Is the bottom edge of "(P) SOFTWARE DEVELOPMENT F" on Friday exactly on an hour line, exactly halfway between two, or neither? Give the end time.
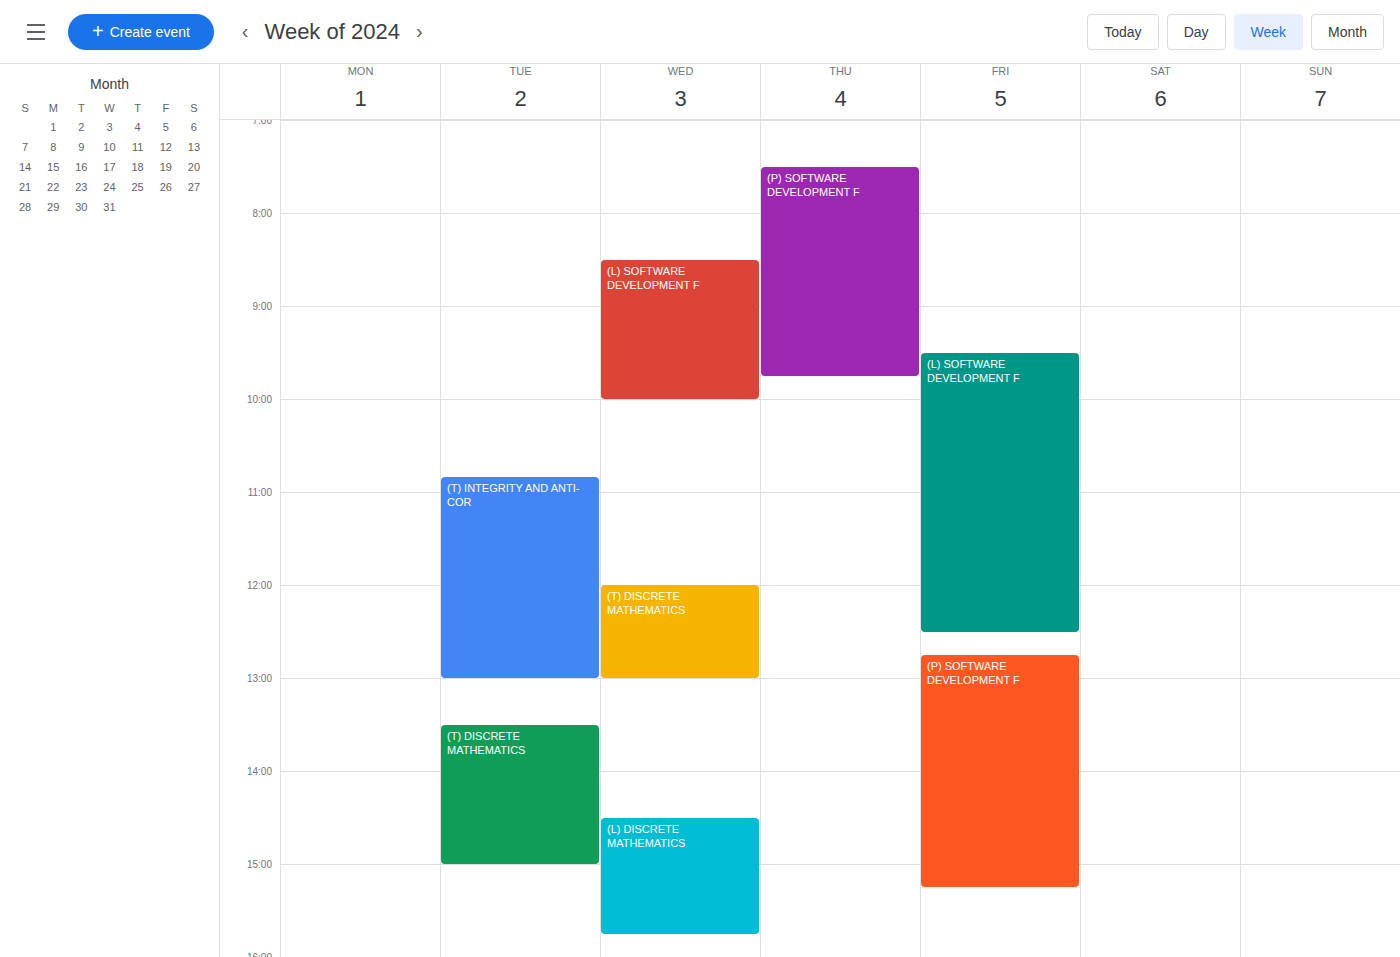
3:15 PM -- neither: a quarter of the way from the 3 PM line to the 4 PM line.